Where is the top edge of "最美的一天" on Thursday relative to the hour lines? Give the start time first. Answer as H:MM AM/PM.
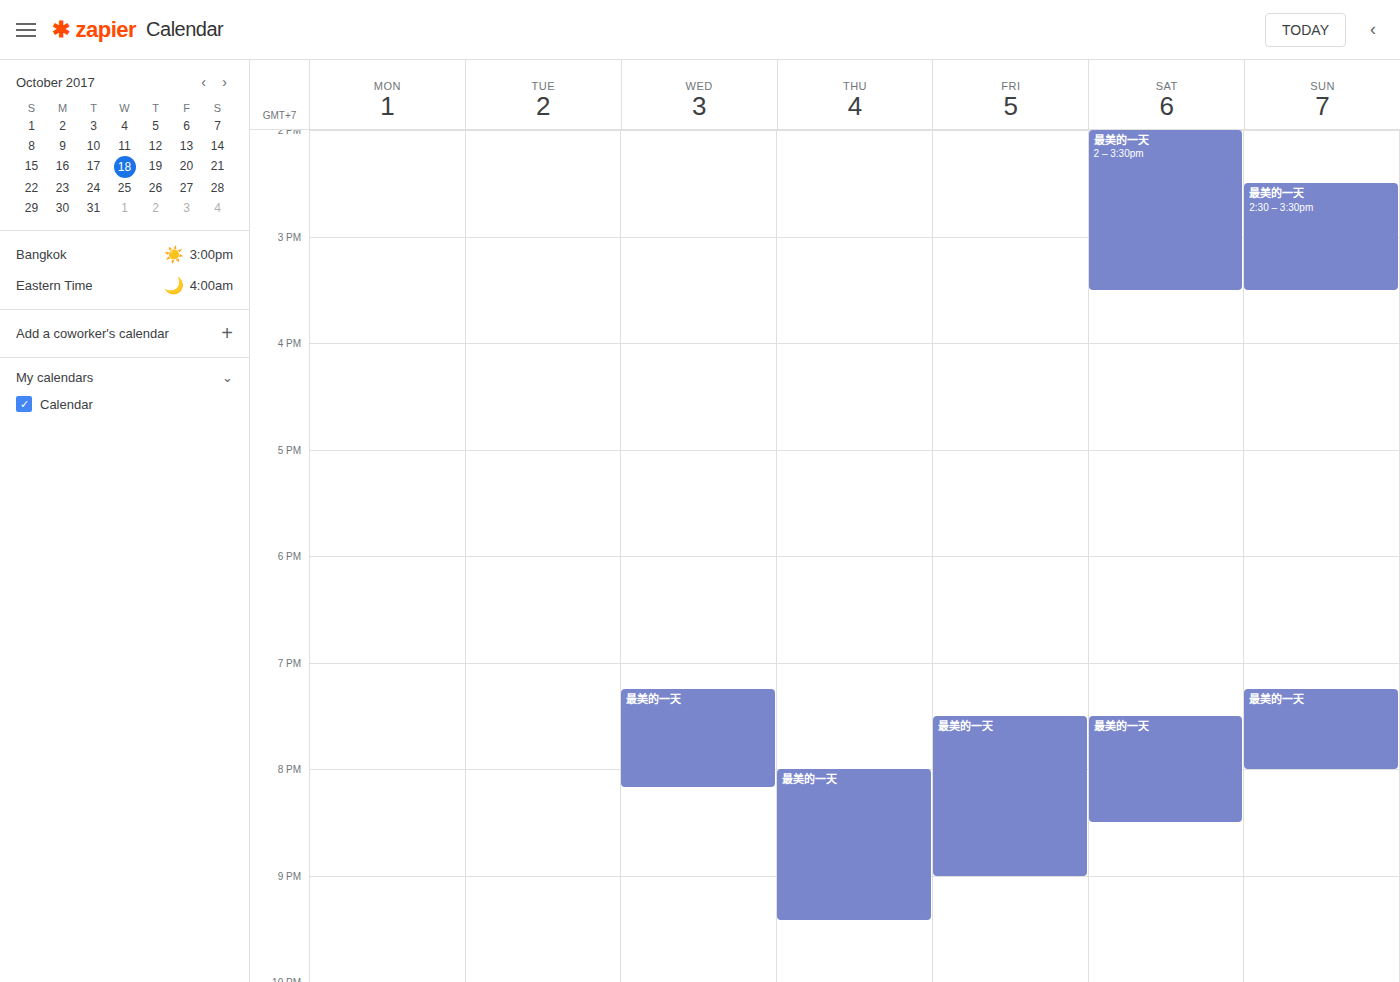
8:00 PM -- exactly on the 8 PM line.